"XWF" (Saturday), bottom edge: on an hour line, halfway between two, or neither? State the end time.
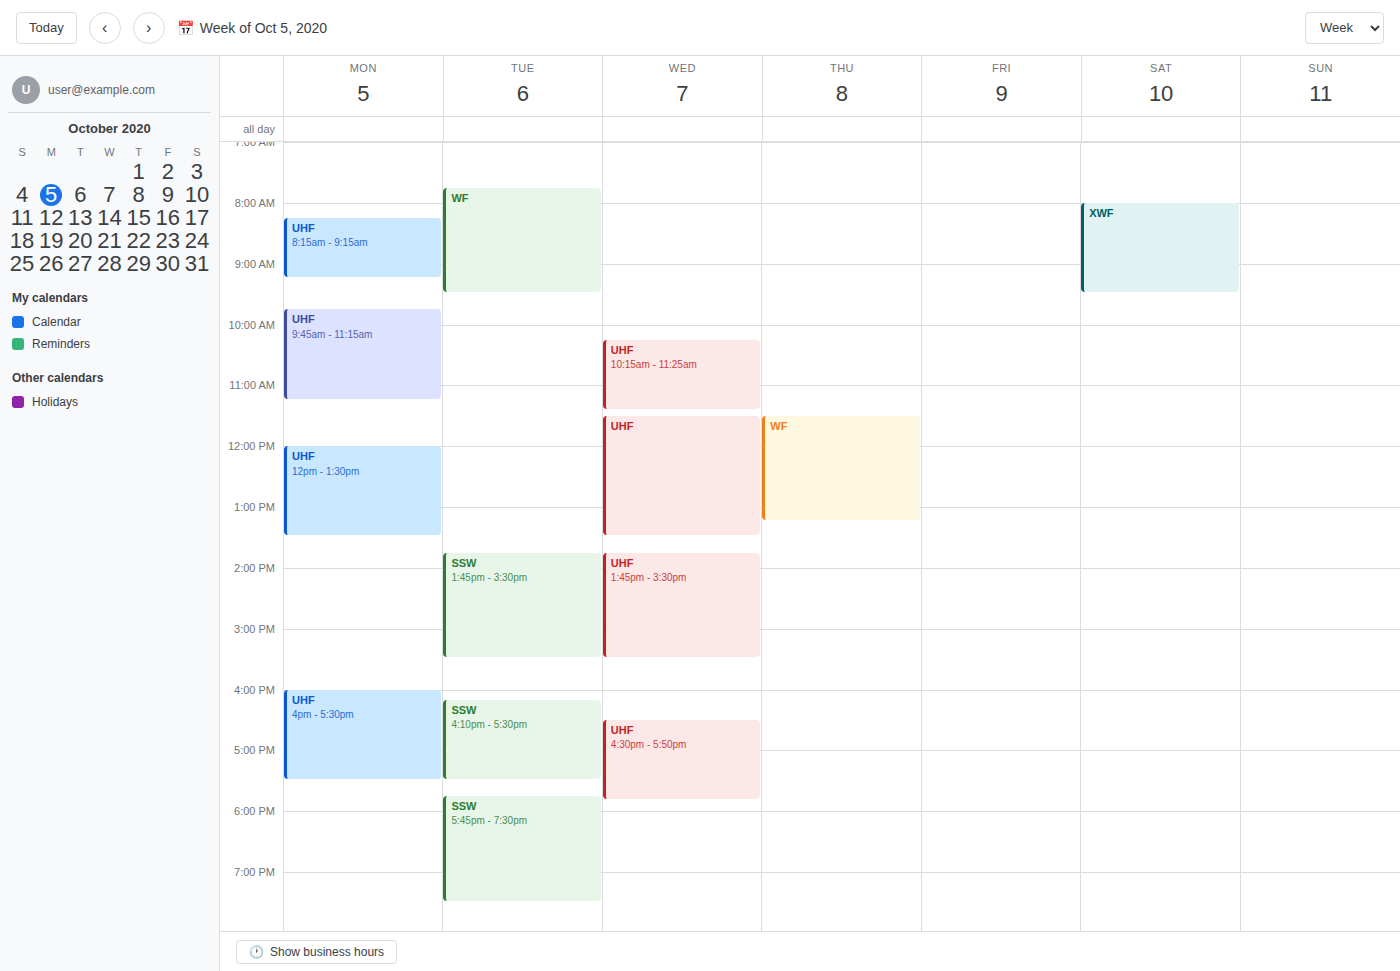
9:30 AM -- halfway between the 9 AM and 10 AM lines.